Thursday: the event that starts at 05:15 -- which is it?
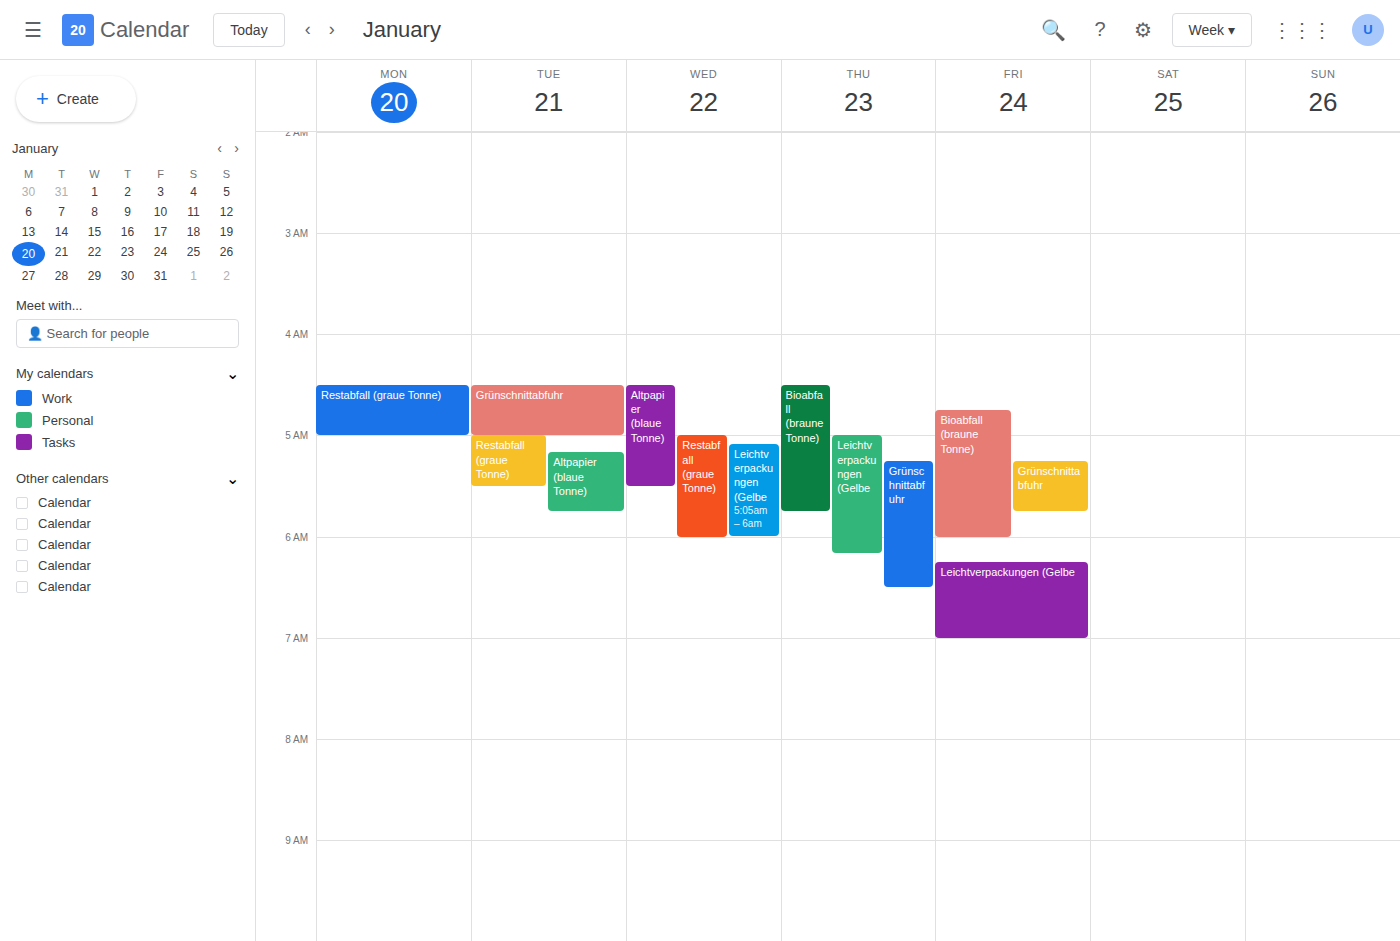
"Grünschnittabfuhr"